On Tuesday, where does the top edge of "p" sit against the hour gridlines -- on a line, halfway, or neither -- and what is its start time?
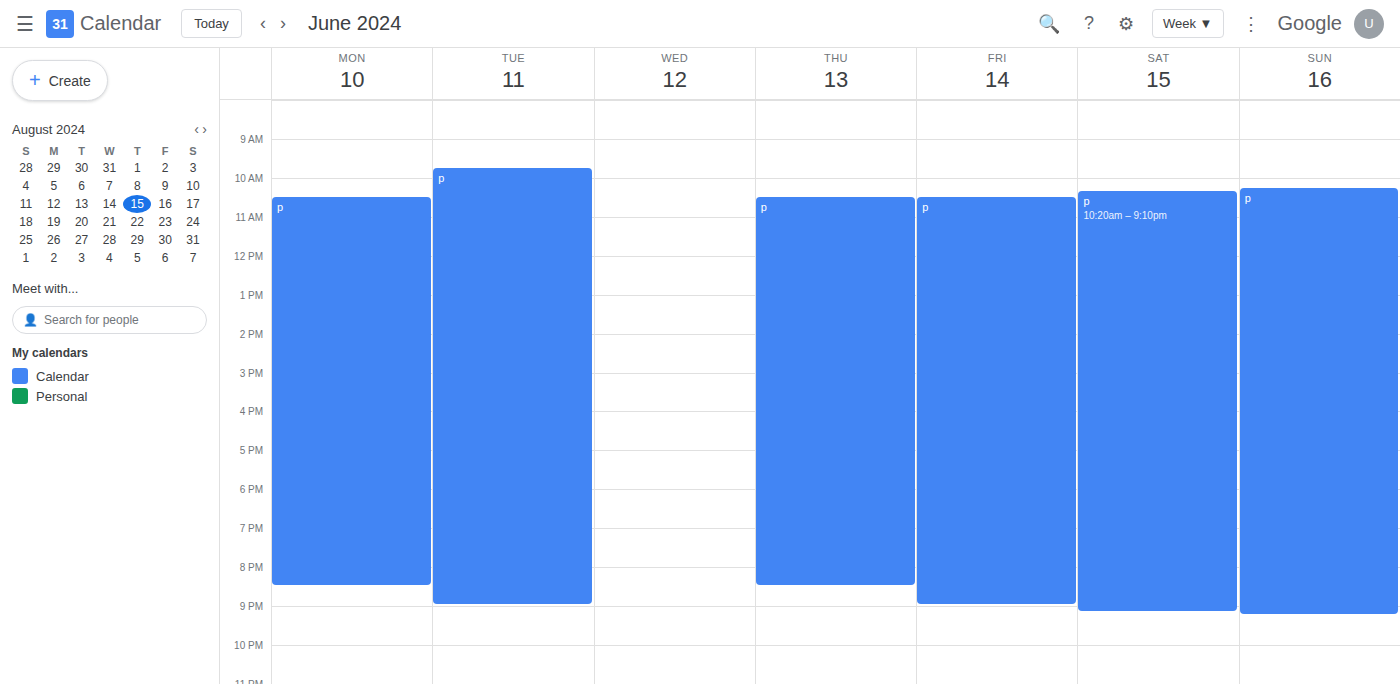
9:45 AM -- neither: three quarters of the way from the 9 AM line to the 10 AM line.